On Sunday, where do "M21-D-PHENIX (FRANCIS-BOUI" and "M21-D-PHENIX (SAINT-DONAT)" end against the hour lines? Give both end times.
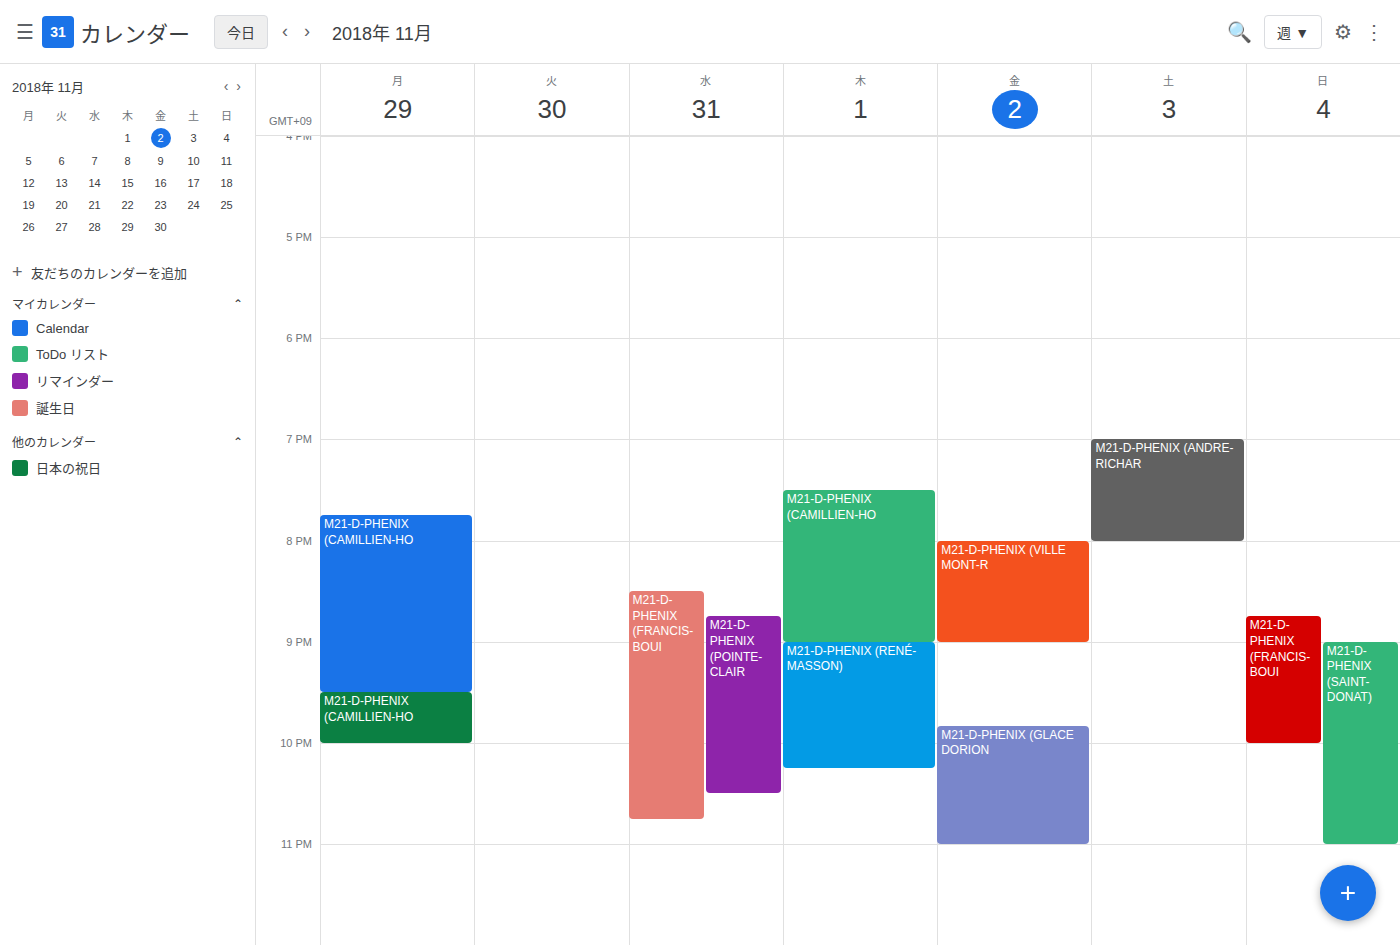
"M21-D-PHENIX (FRANCIS-BOUI": 22:00, exactly on the 22:00 line. "M21-D-PHENIX (SAINT-DONAT)": 23:00, exactly on the 23:00 line.